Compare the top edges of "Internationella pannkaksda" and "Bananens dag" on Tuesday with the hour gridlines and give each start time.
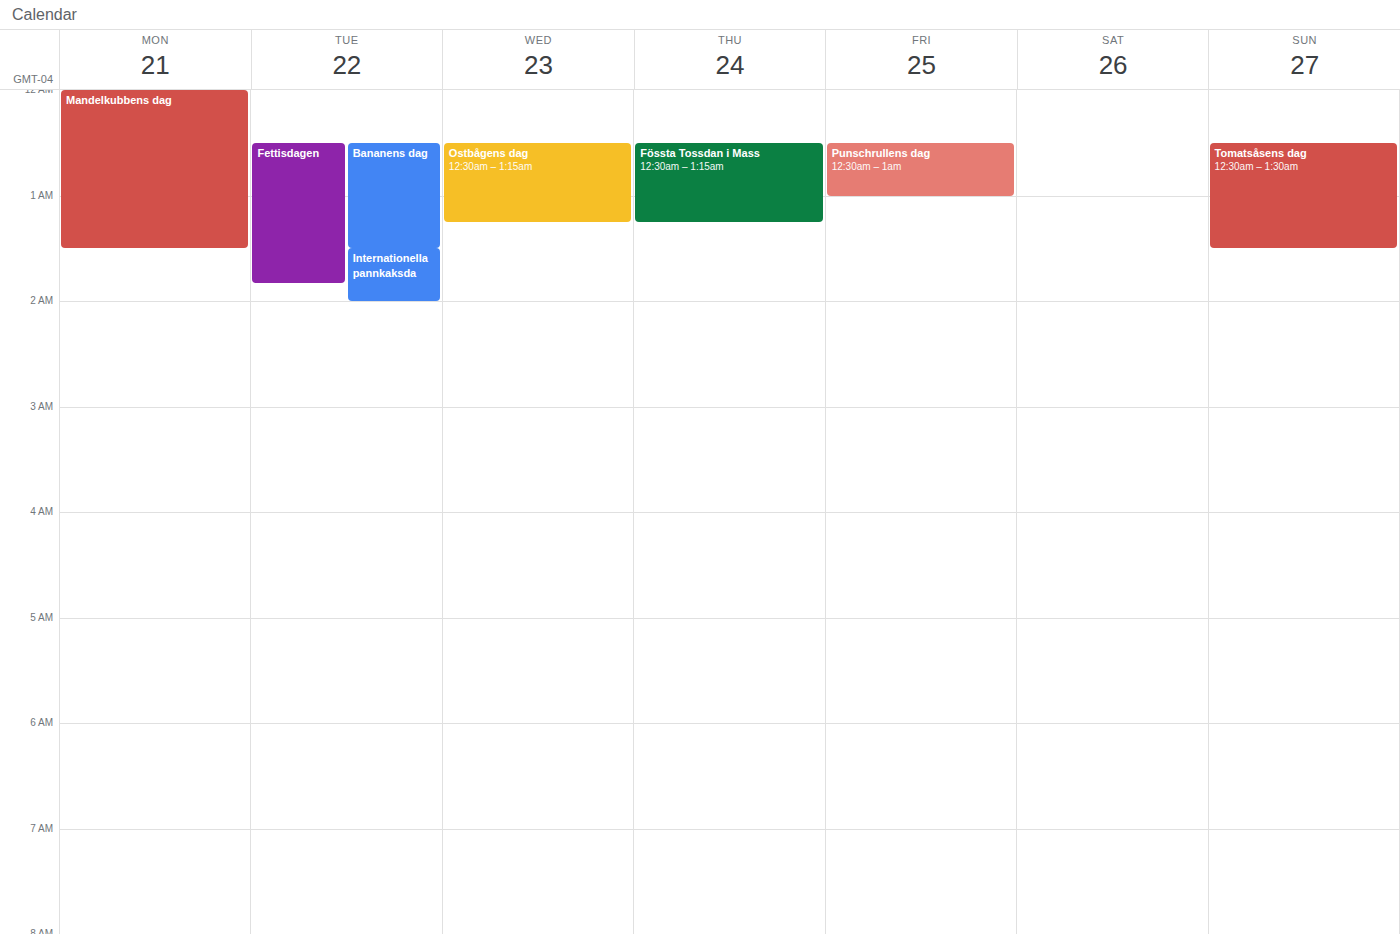
"Internationella pannkaksda": 1:30 AM, halfway between the 1 AM and 2 AM lines. "Bananens dag": 12:30 AM, halfway between the 12 AM and 1 AM lines.